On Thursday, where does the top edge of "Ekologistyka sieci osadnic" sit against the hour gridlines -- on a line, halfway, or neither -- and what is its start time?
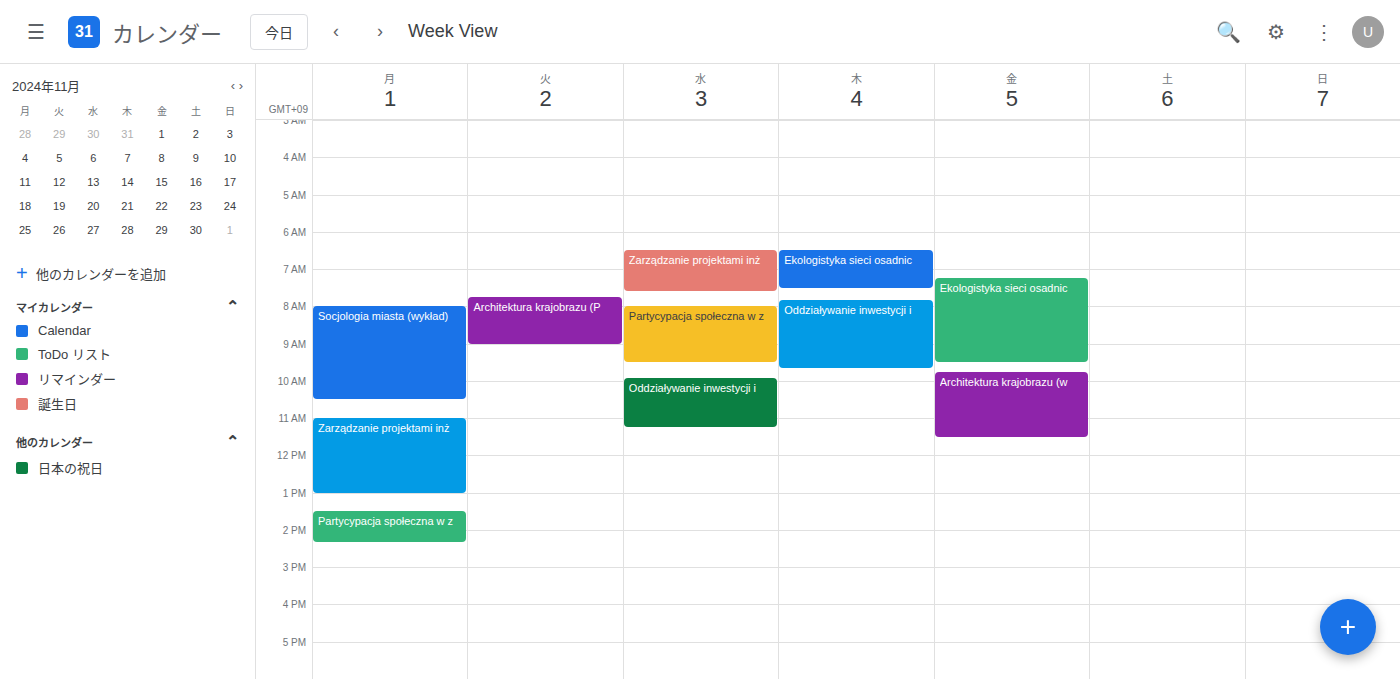
6:30 AM -- halfway between the 6 AM and 7 AM lines.